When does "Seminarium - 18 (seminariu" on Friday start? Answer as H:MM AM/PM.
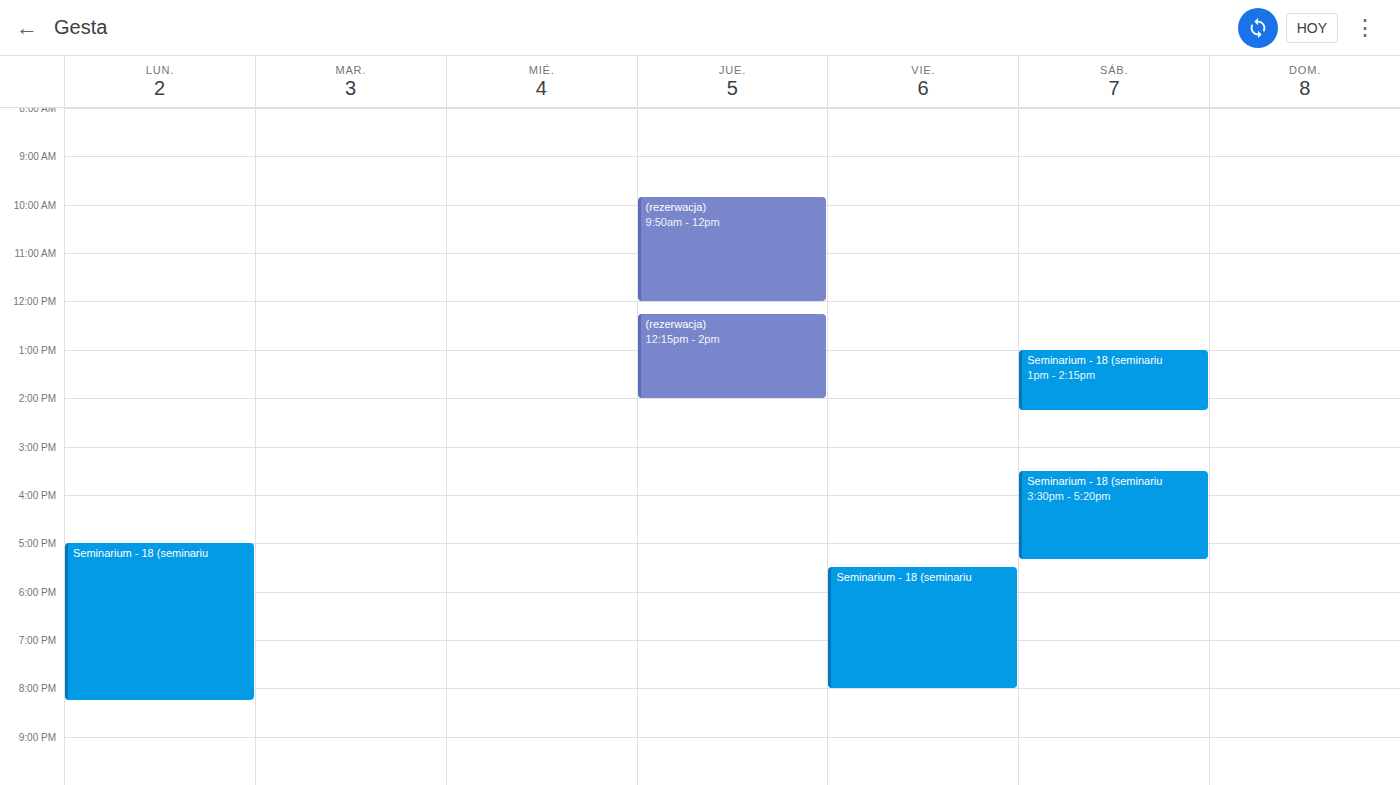
5:30 PM